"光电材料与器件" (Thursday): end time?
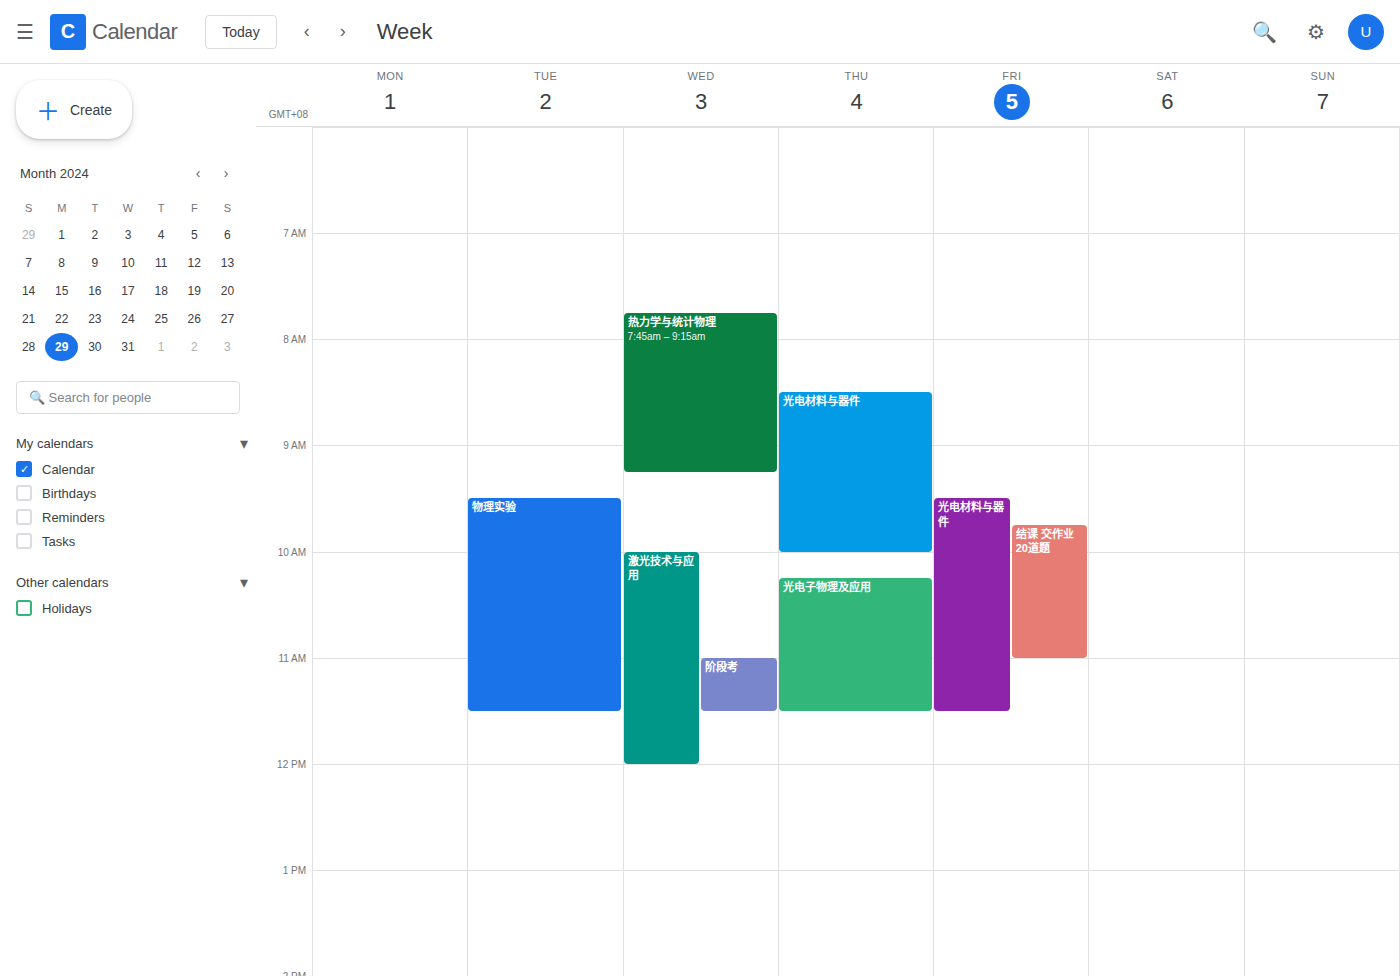
10:00 AM